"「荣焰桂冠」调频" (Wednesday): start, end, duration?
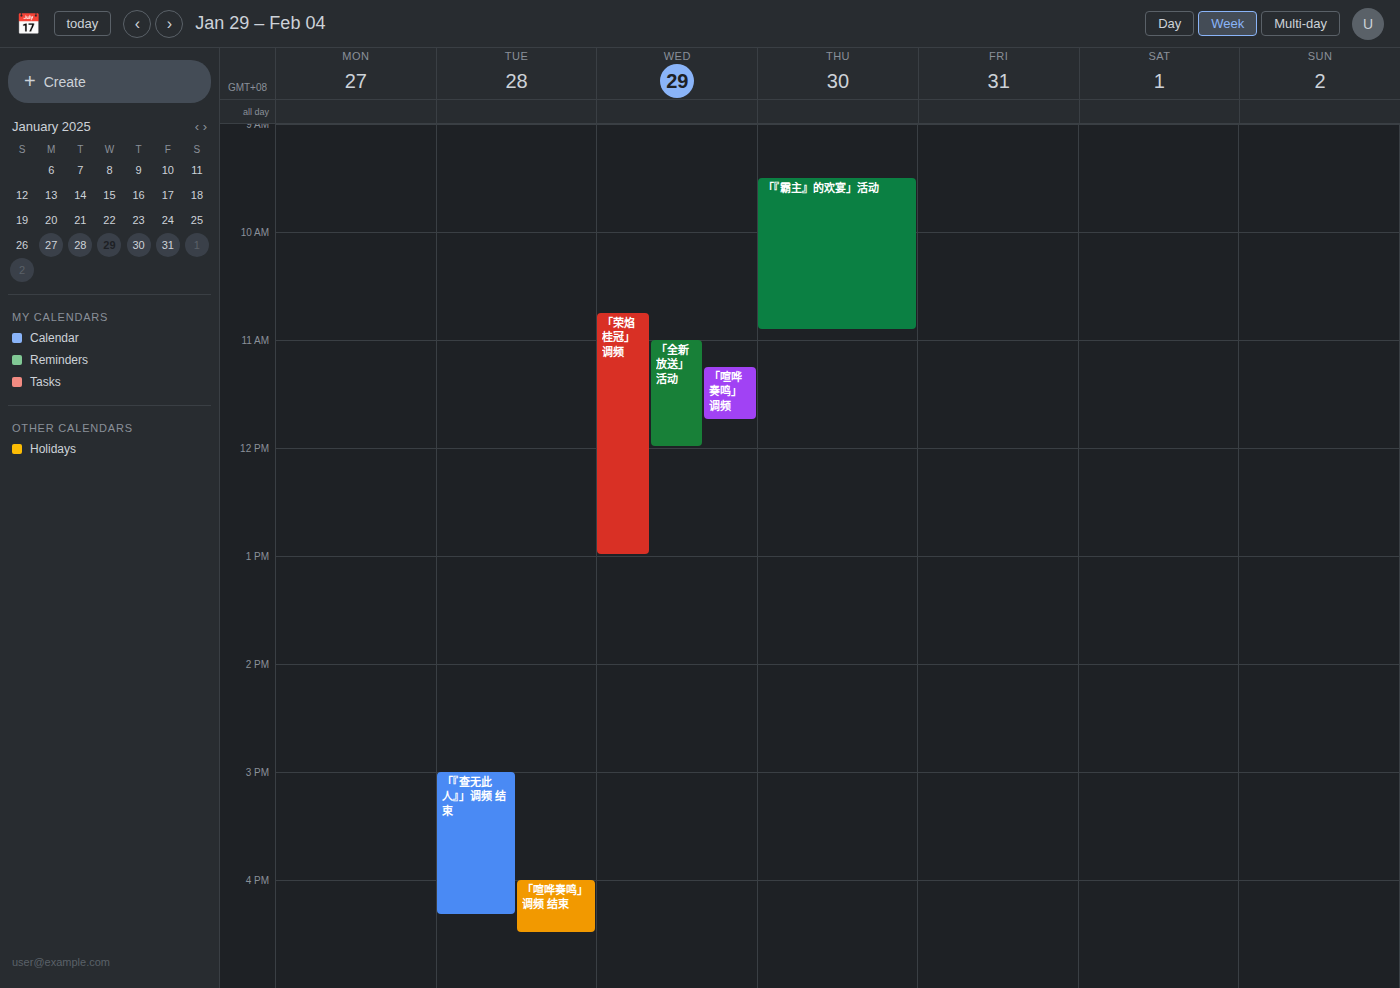
10:45 to 13:00, 2 hours 15 minutes